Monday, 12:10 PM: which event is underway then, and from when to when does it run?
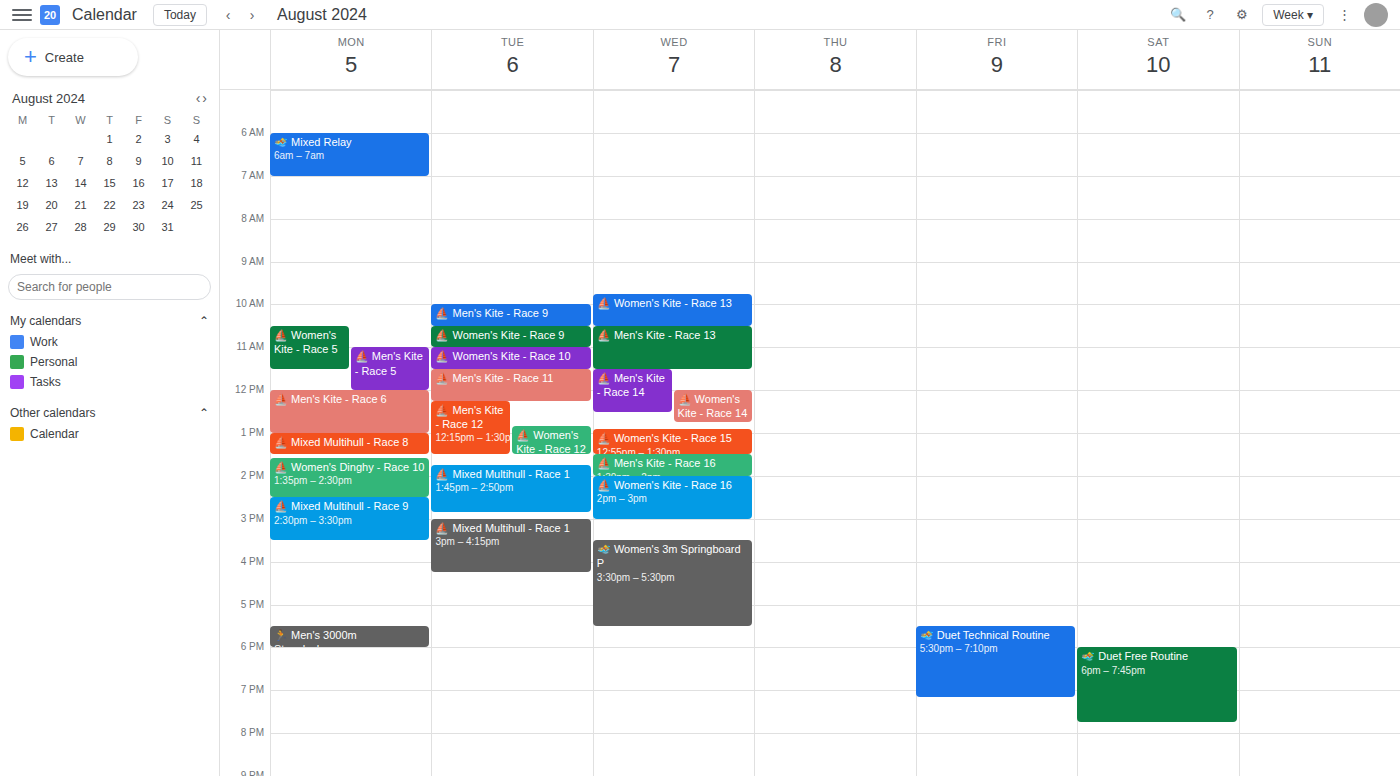
"⛵ Men's Kite - Race 6", 12:00 PM to 1:00 PM